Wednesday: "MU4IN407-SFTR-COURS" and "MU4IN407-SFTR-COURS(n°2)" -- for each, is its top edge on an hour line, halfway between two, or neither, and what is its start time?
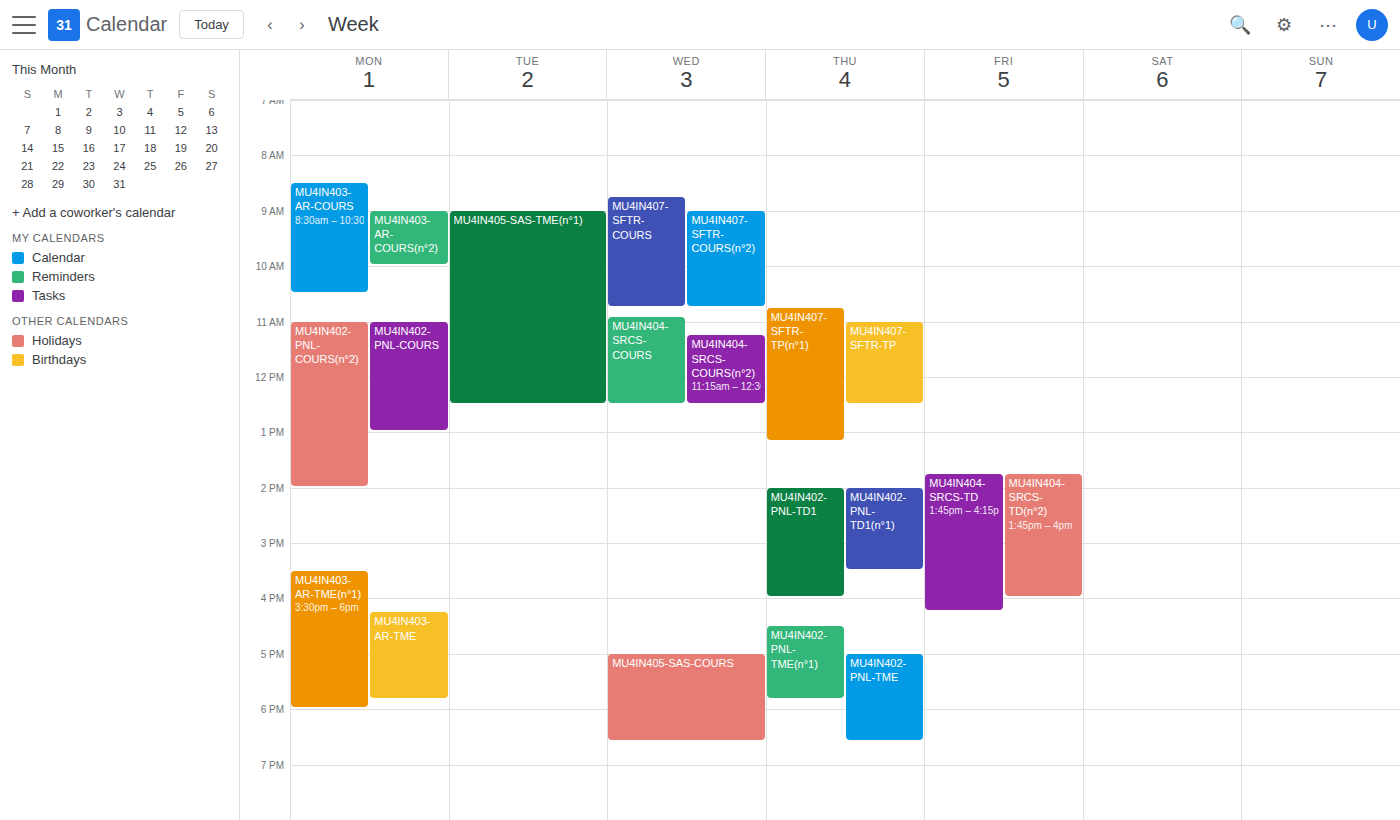
"MU4IN407-SFTR-COURS": 8:45 AM, neither: three quarters of the way from the 8 AM line to the 9 AM line. "MU4IN407-SFTR-COURS(n°2)": 9:00 AM, exactly on the 9 AM line.